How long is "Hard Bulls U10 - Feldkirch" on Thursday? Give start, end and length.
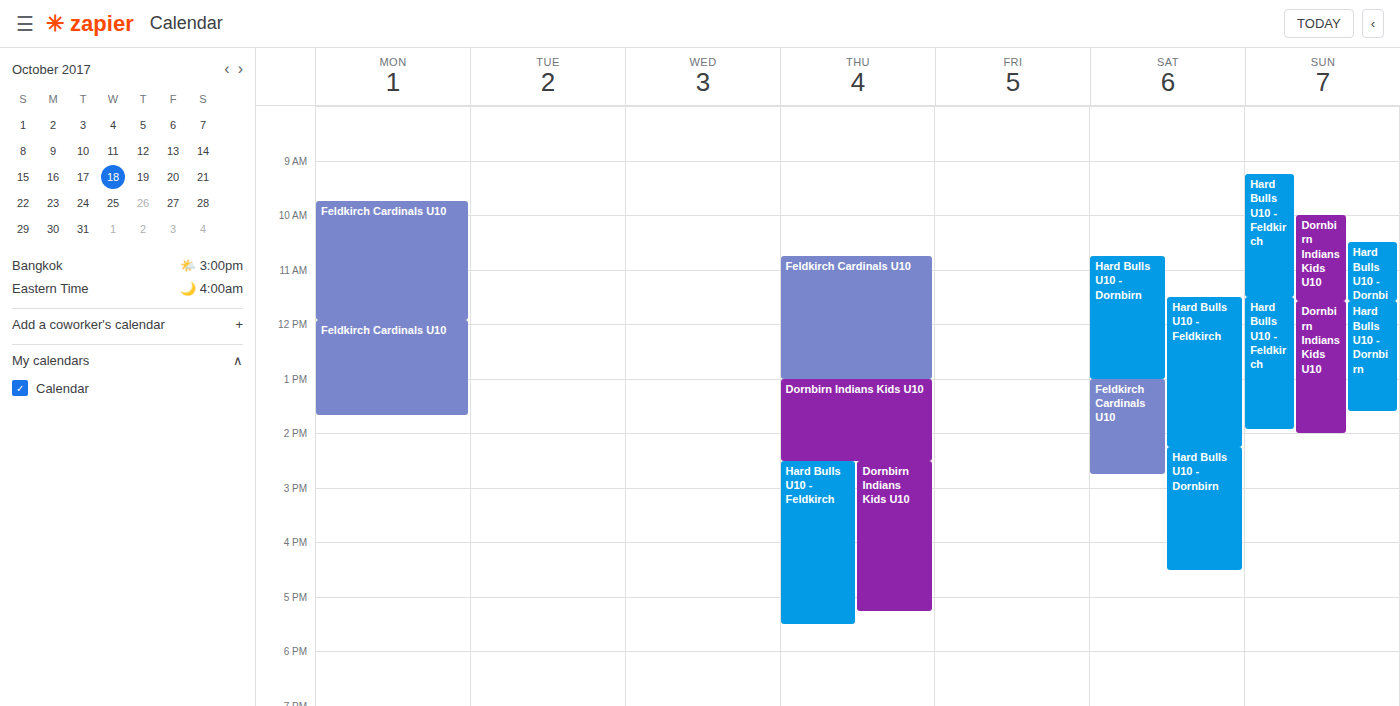
2:30 PM to 5:30 PM, 3 hours